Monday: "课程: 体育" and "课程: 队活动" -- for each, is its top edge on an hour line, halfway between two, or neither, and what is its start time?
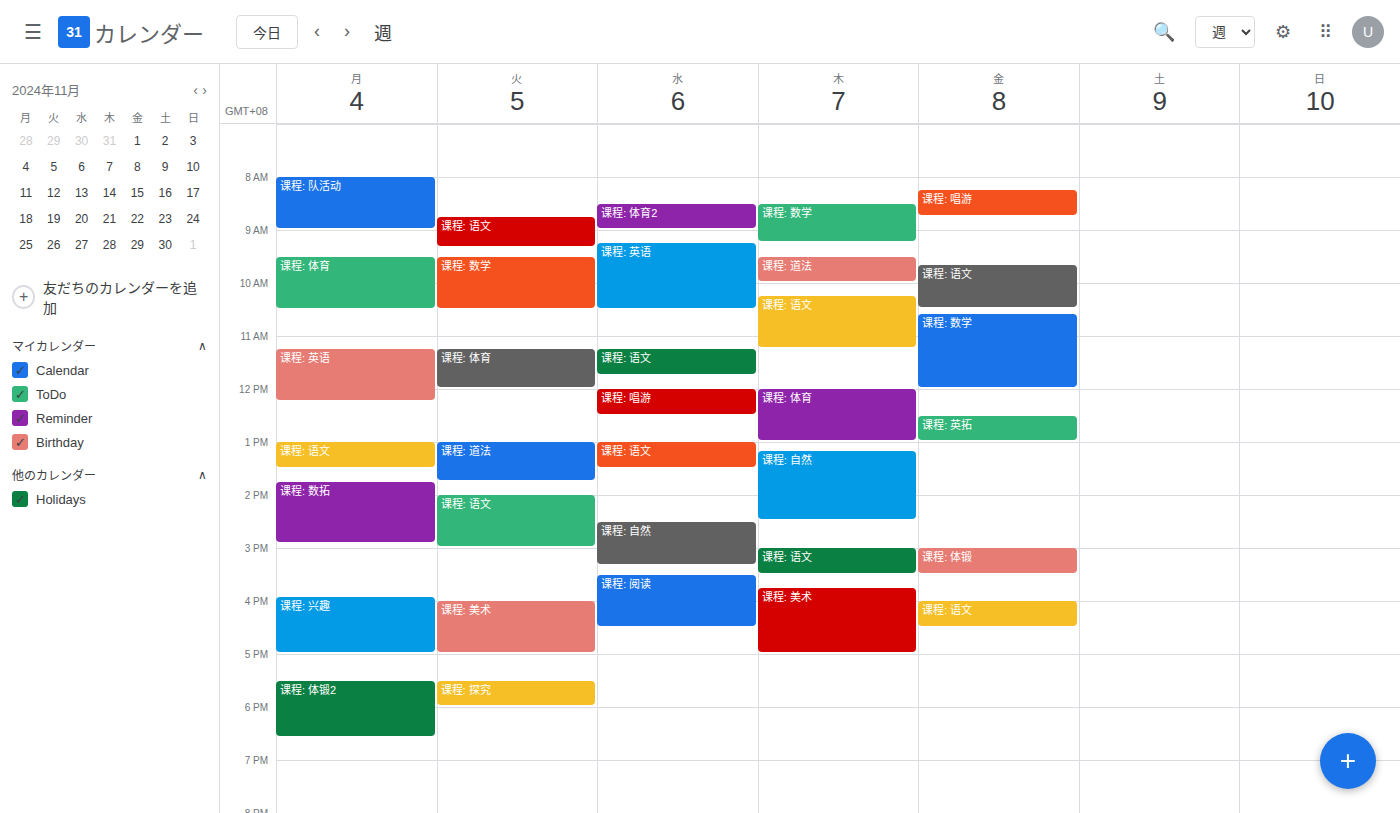
"课程: 体育": 9:30 AM, halfway between the 9 AM and 10 AM lines. "课程: 队活动": 8:00 AM, exactly on the 8 AM line.